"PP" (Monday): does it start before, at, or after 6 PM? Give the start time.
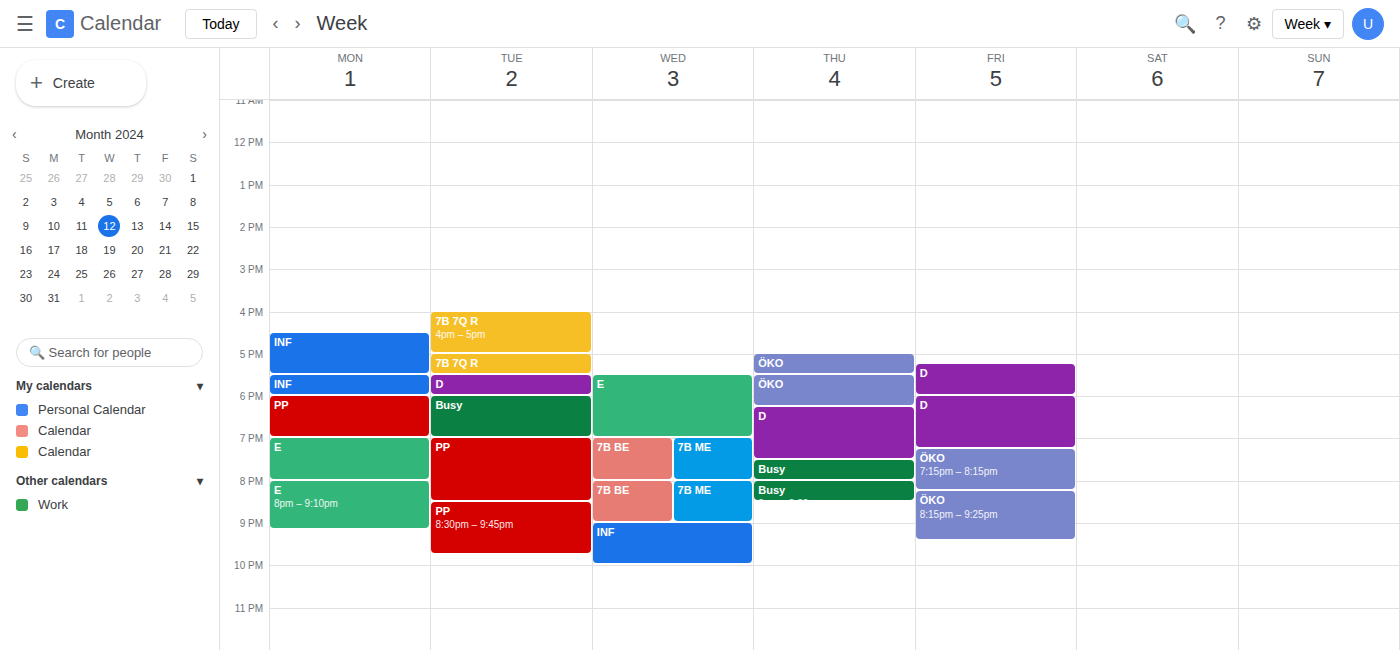
6:00 PM -- exactly at 6 PM, on the 6 PM line.